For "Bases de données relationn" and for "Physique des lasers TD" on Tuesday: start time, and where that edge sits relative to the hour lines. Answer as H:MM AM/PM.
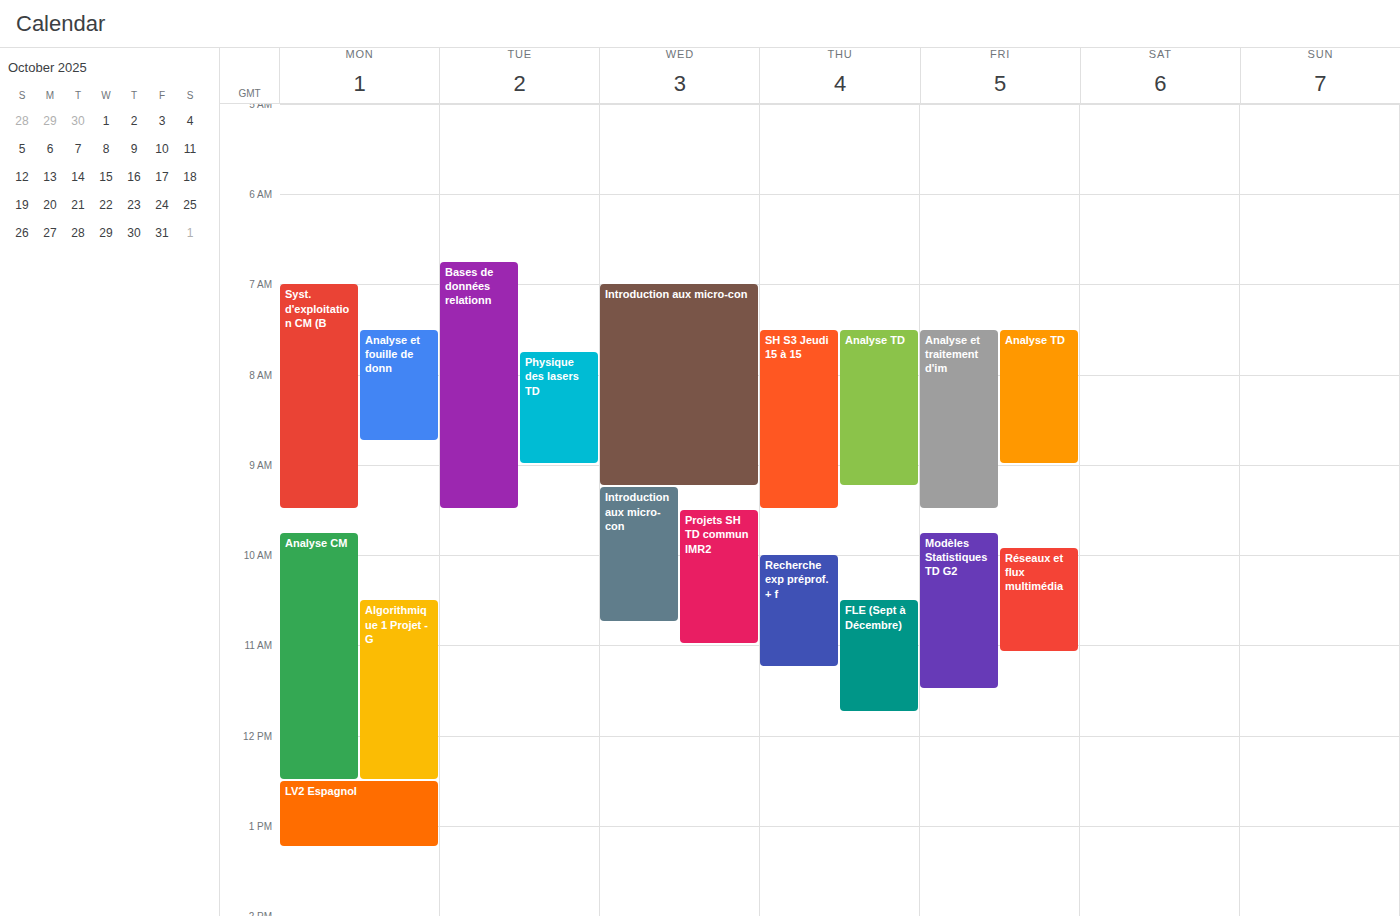
"Bases de données relationn": 6:45 AM, neither: three quarters of the way from the 6 AM line to the 7 AM line. "Physique des lasers TD": 7:45 AM, neither: three quarters of the way from the 7 AM line to the 8 AM line.